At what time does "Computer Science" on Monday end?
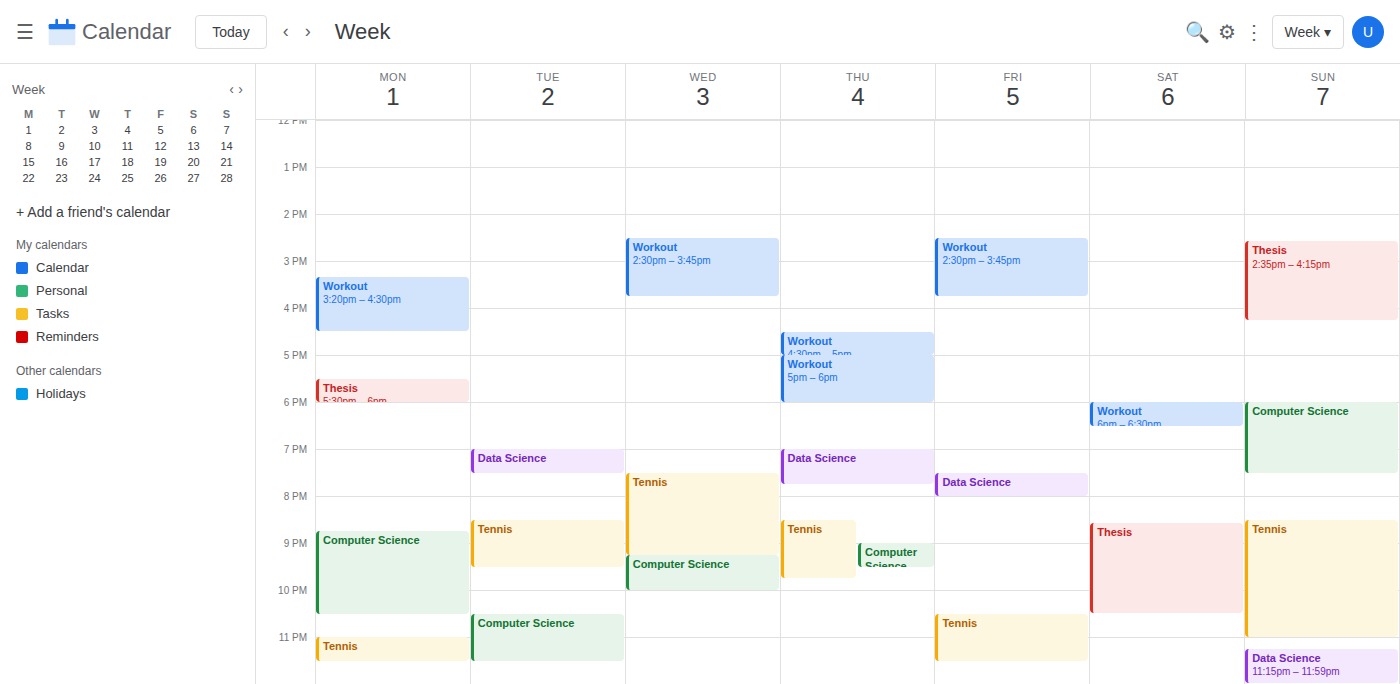
10:30 PM